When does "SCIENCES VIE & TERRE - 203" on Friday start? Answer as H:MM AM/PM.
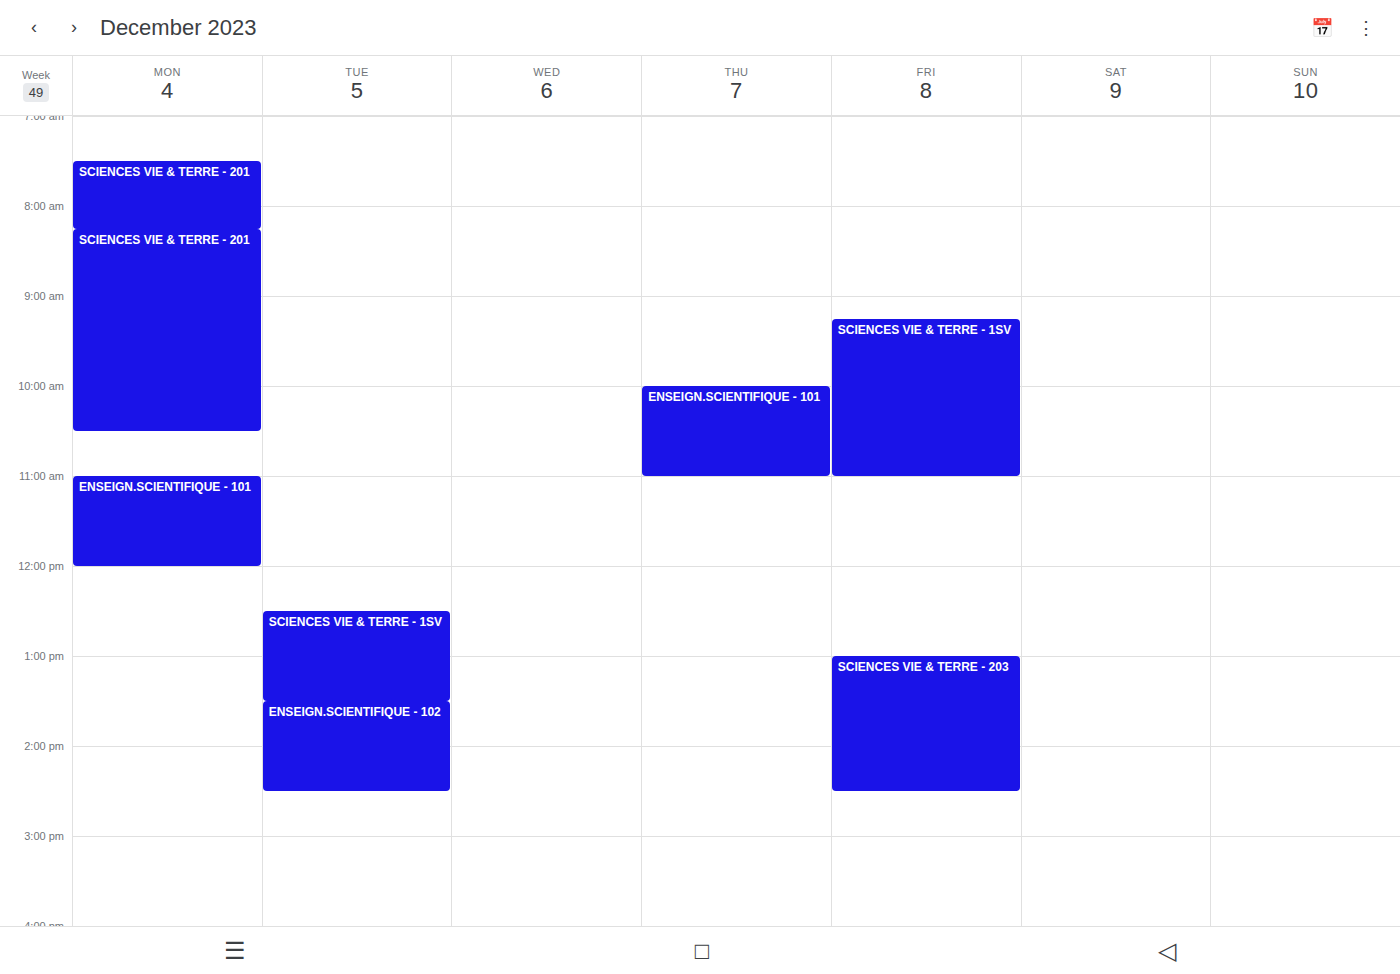
1:00 PM